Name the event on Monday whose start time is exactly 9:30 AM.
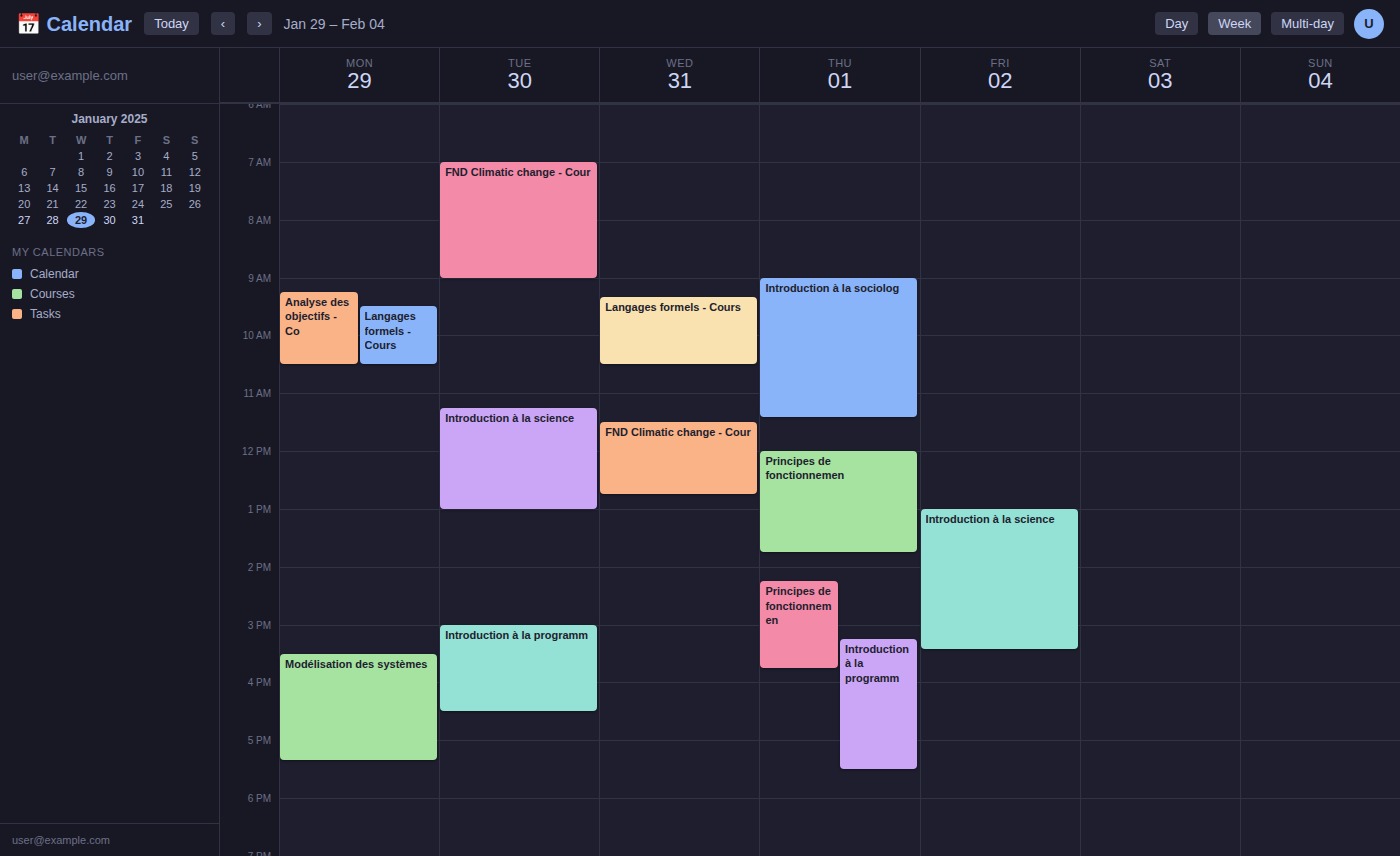
"Langages formels - Cours"